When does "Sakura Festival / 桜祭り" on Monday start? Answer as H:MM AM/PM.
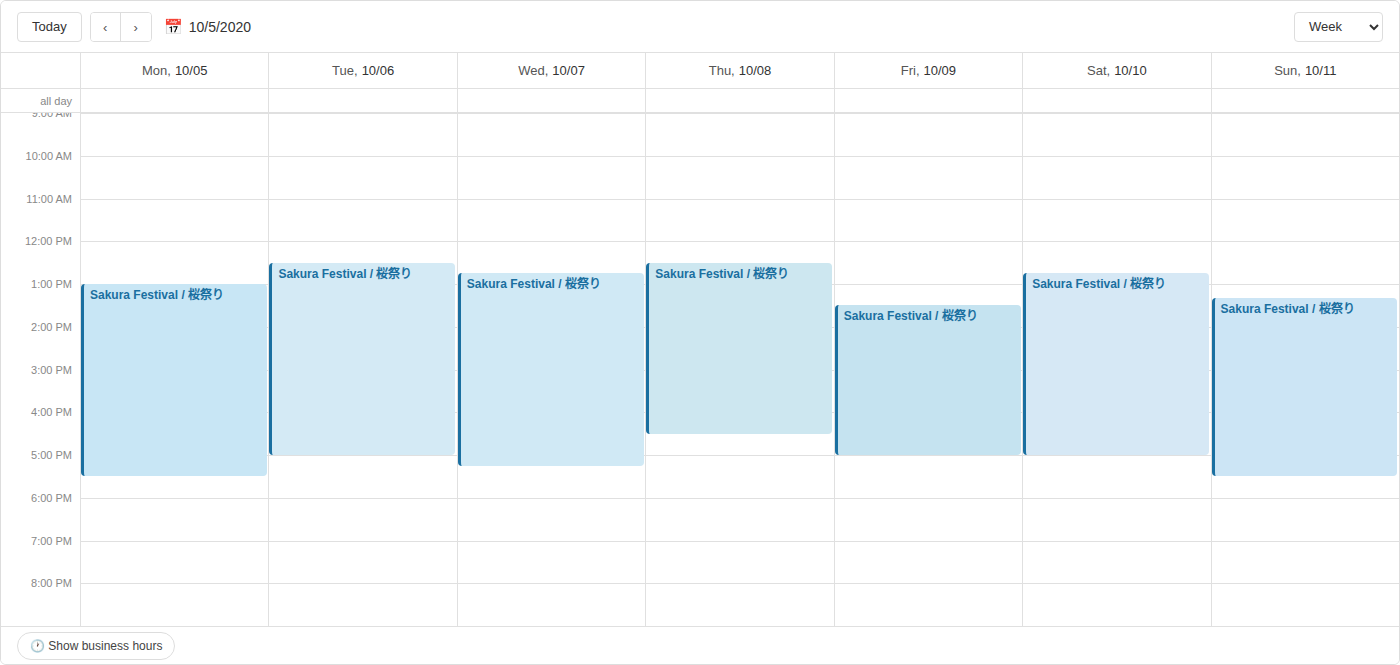
1:00 PM